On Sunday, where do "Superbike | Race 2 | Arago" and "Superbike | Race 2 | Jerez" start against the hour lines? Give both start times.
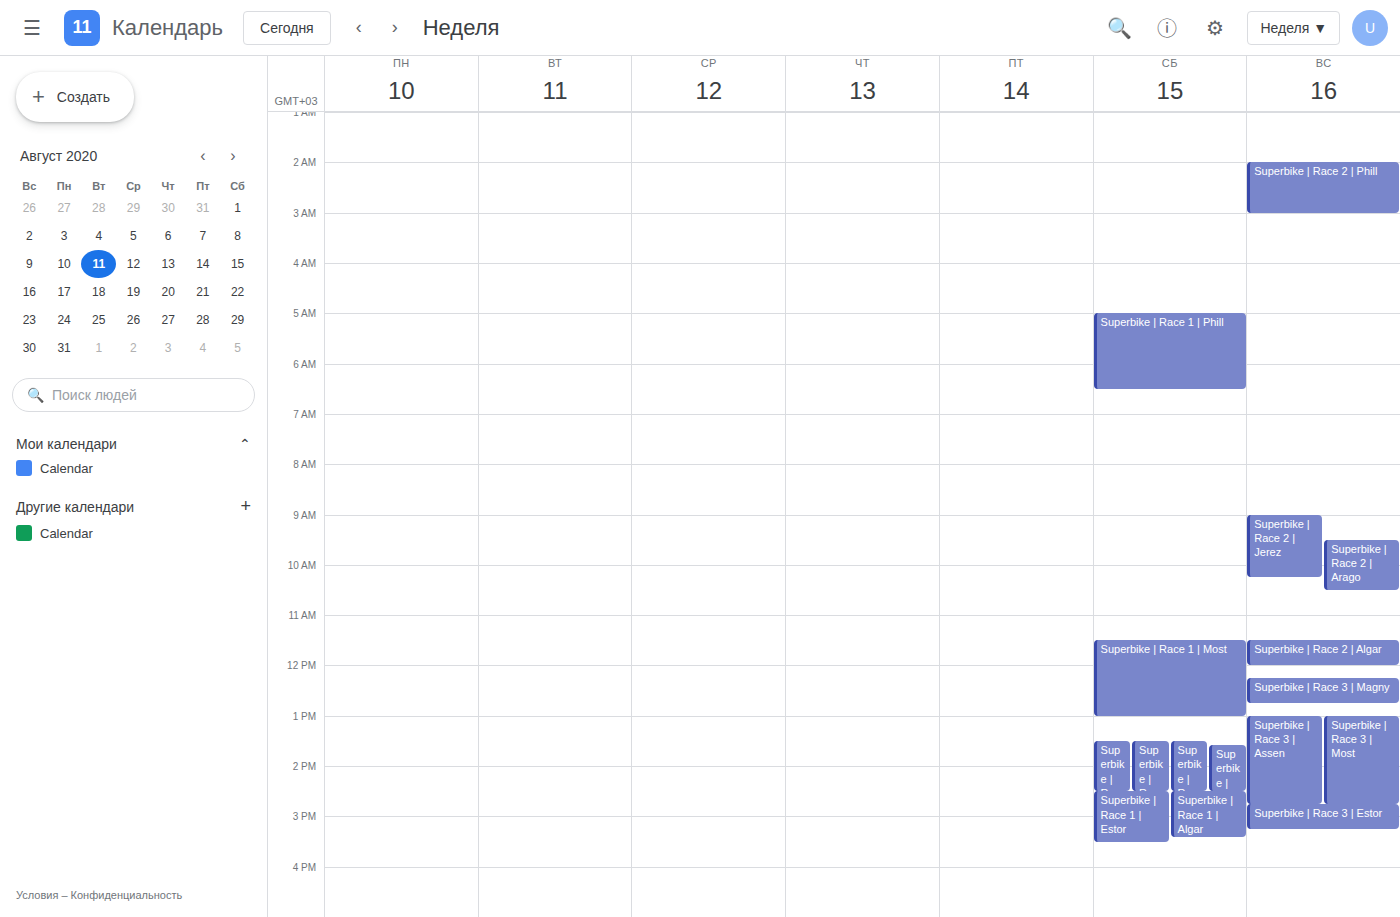
"Superbike | Race 2 | Arago": 9:30 AM, halfway between the 9 AM and 10 AM lines. "Superbike | Race 2 | Jerez": 9:00 AM, exactly on the 9 AM line.